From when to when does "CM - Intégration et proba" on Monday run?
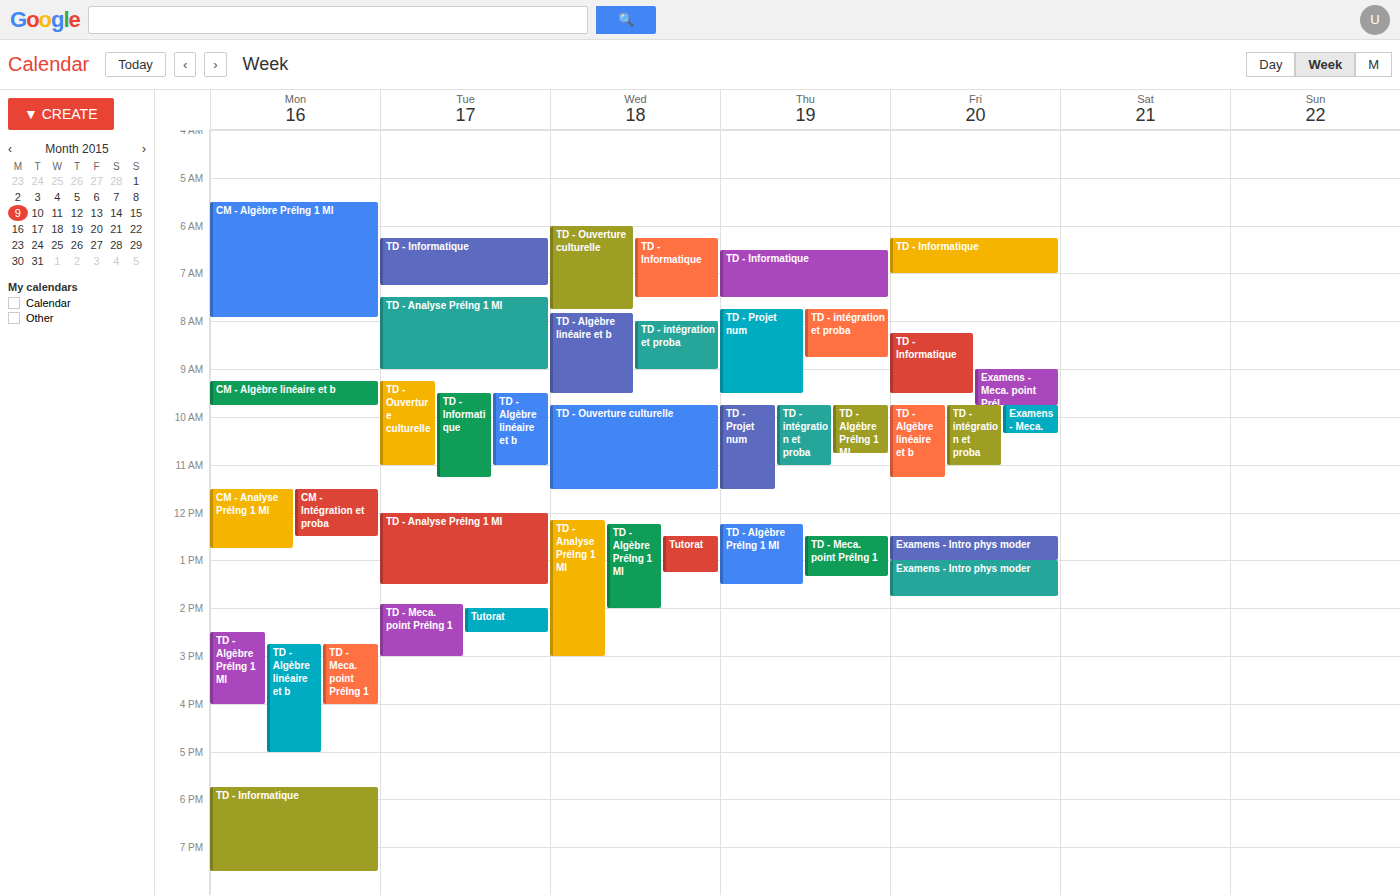
11:30 AM to 12:30 PM